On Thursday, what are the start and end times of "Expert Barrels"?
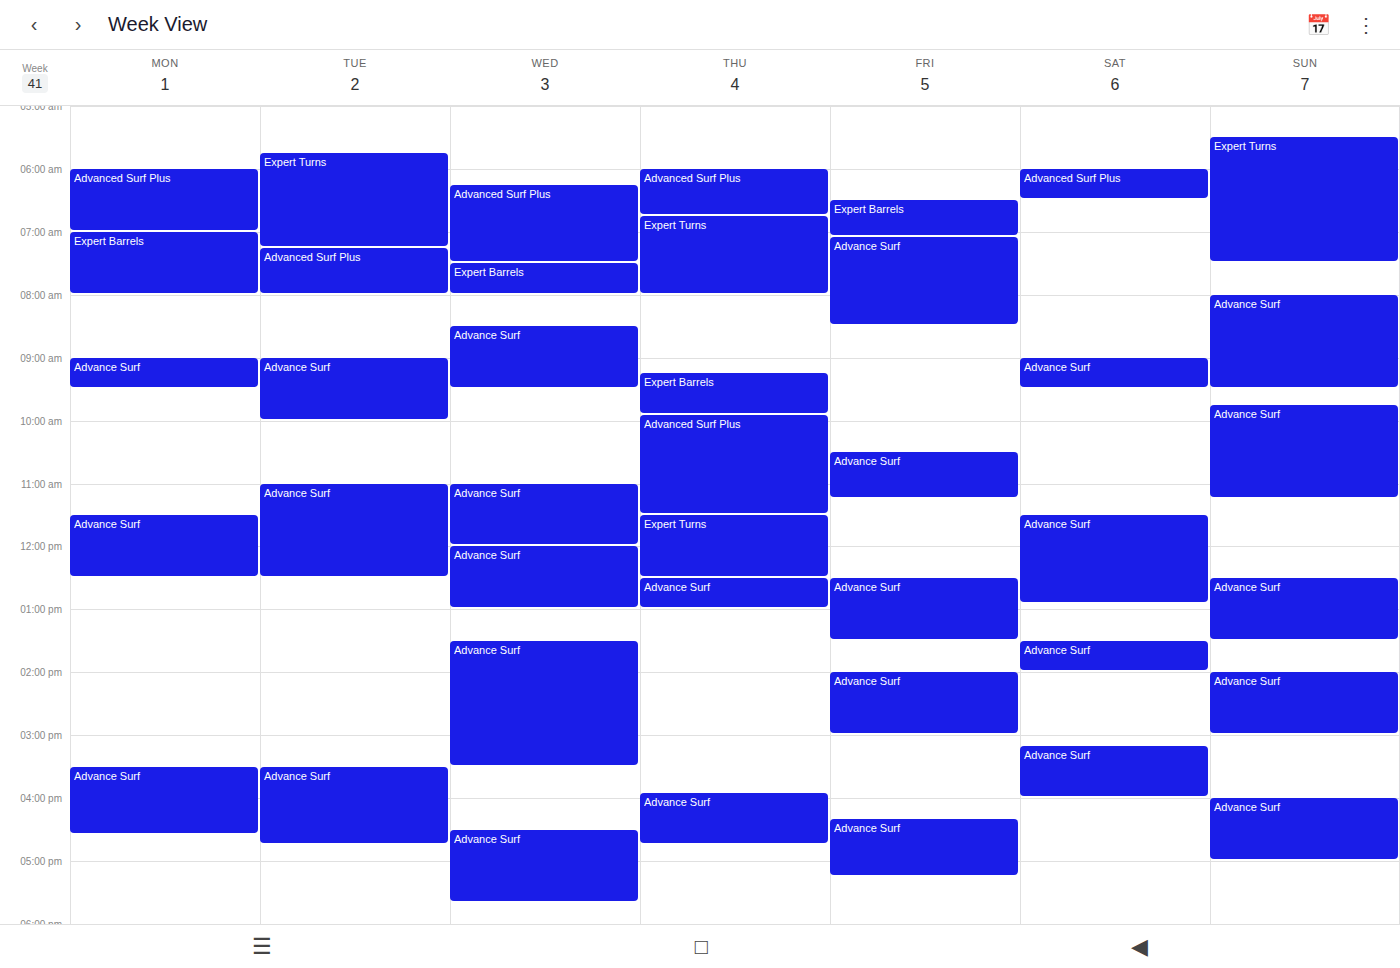
9:15 AM to 9:55 AM